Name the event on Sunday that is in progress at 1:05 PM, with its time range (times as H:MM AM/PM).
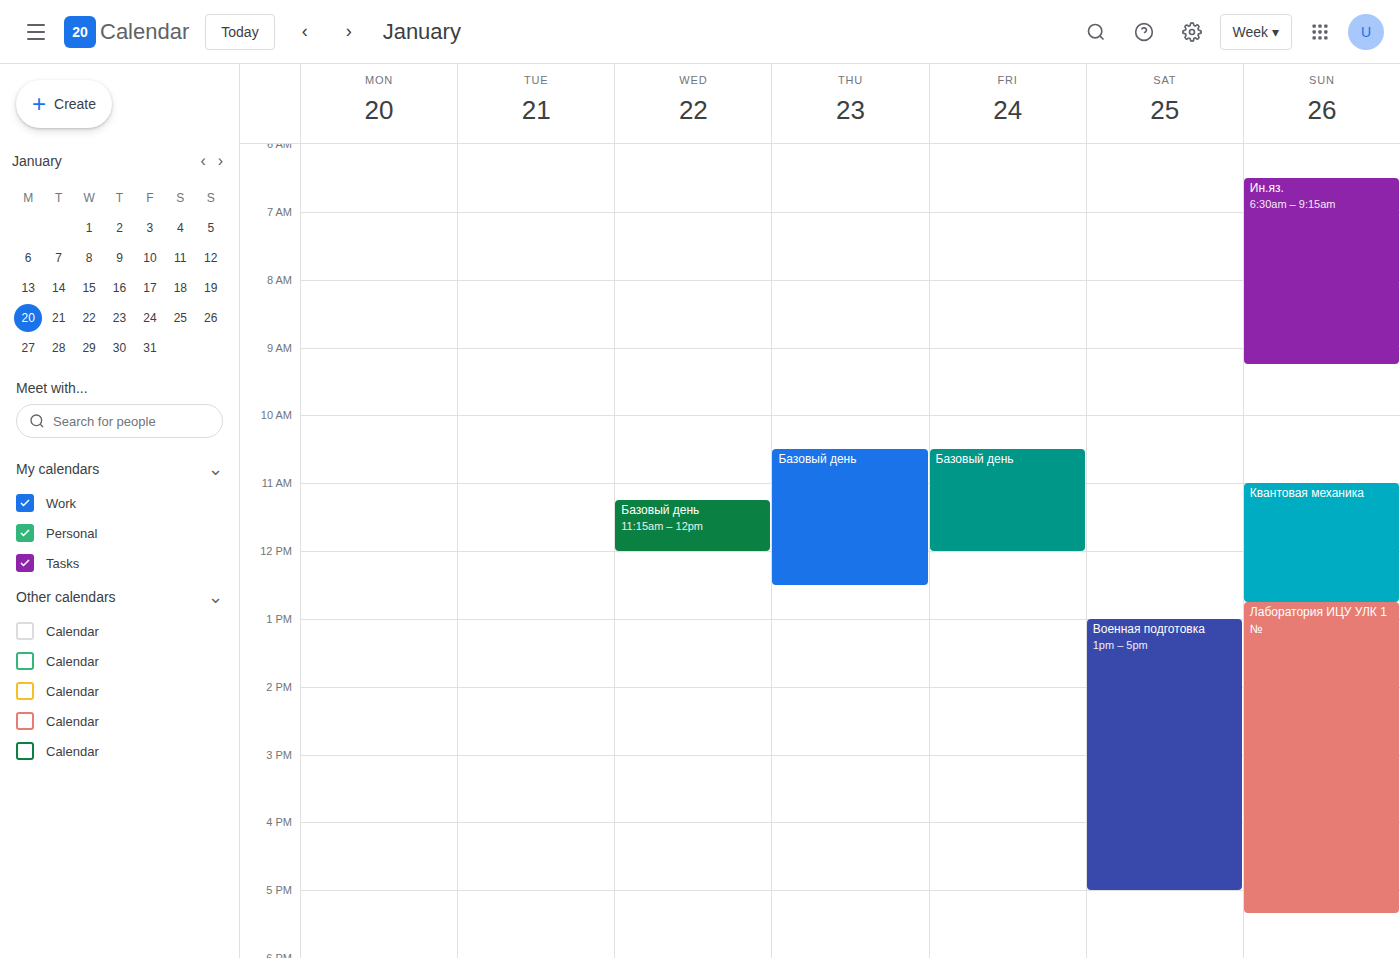
"Лаборатория ИЦУ УЛК 1 №", 12:45 PM to 5:20 PM